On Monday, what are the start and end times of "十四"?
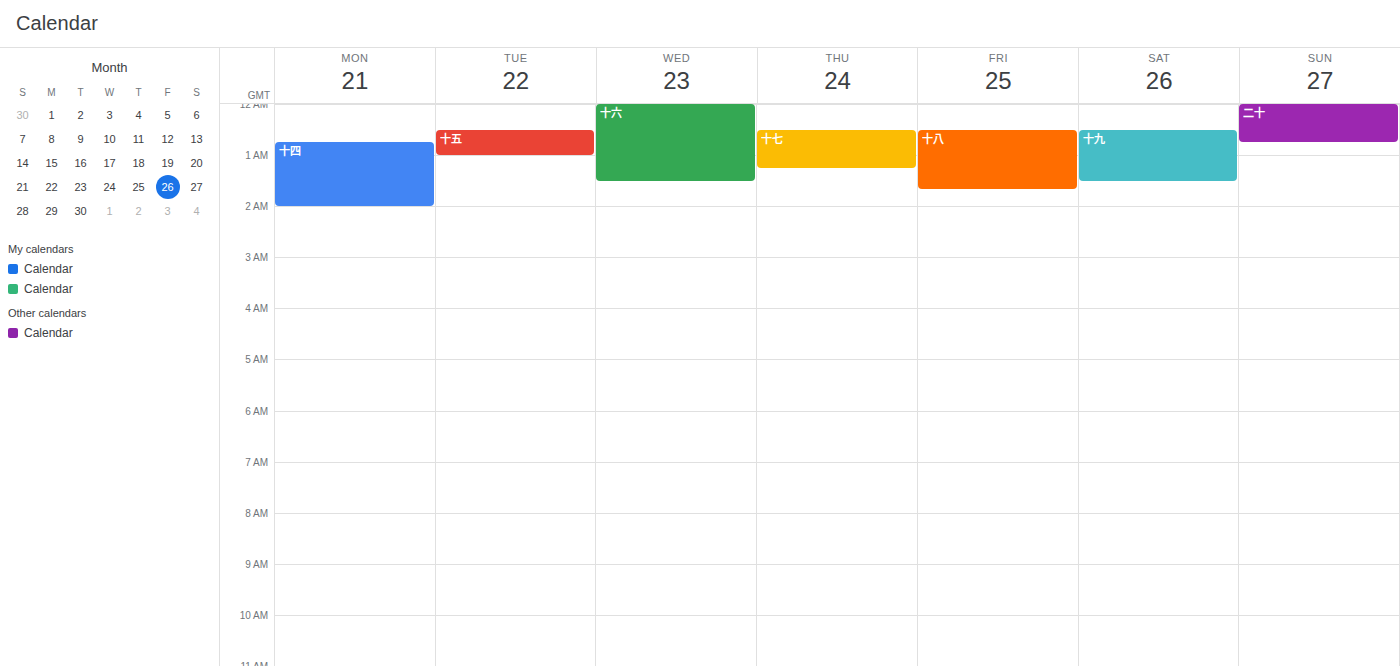
12:45 AM to 2:00 AM